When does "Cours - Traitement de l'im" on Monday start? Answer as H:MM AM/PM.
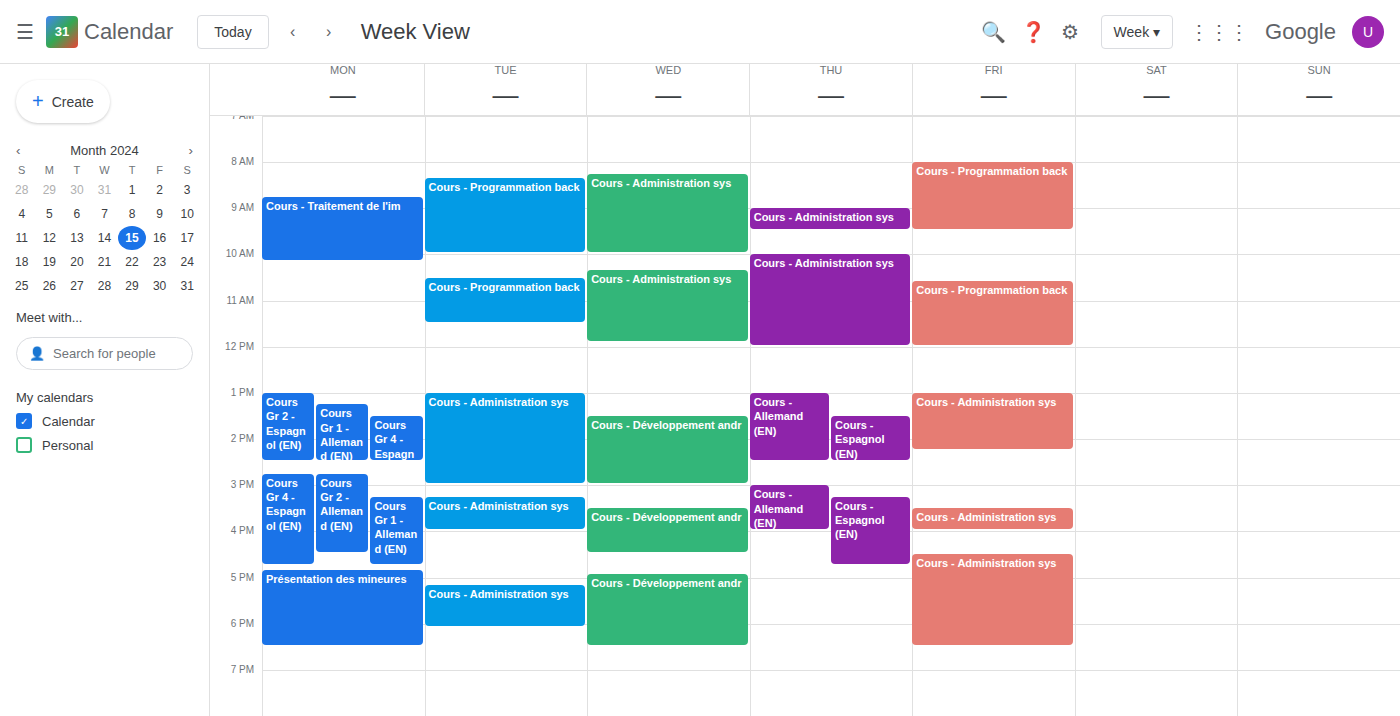
8:45 AM